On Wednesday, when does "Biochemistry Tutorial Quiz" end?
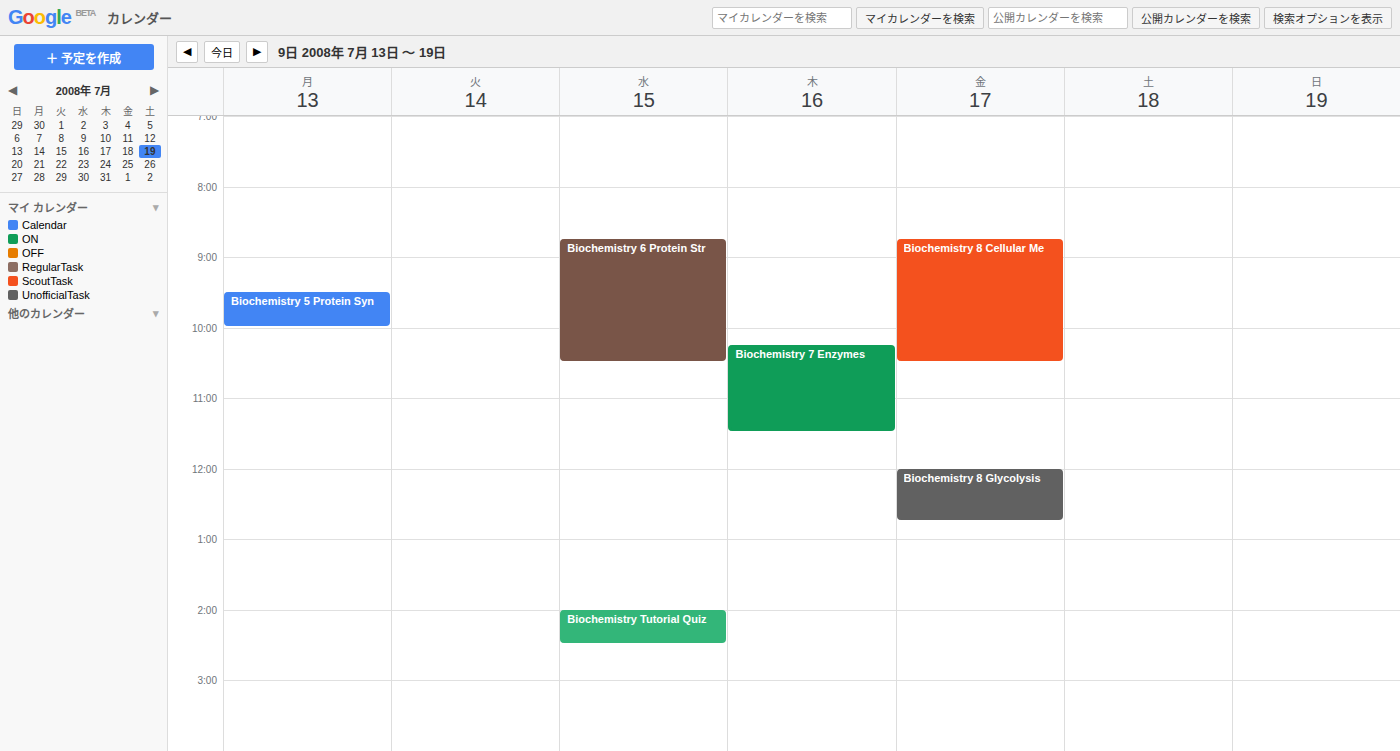
2:30 PM